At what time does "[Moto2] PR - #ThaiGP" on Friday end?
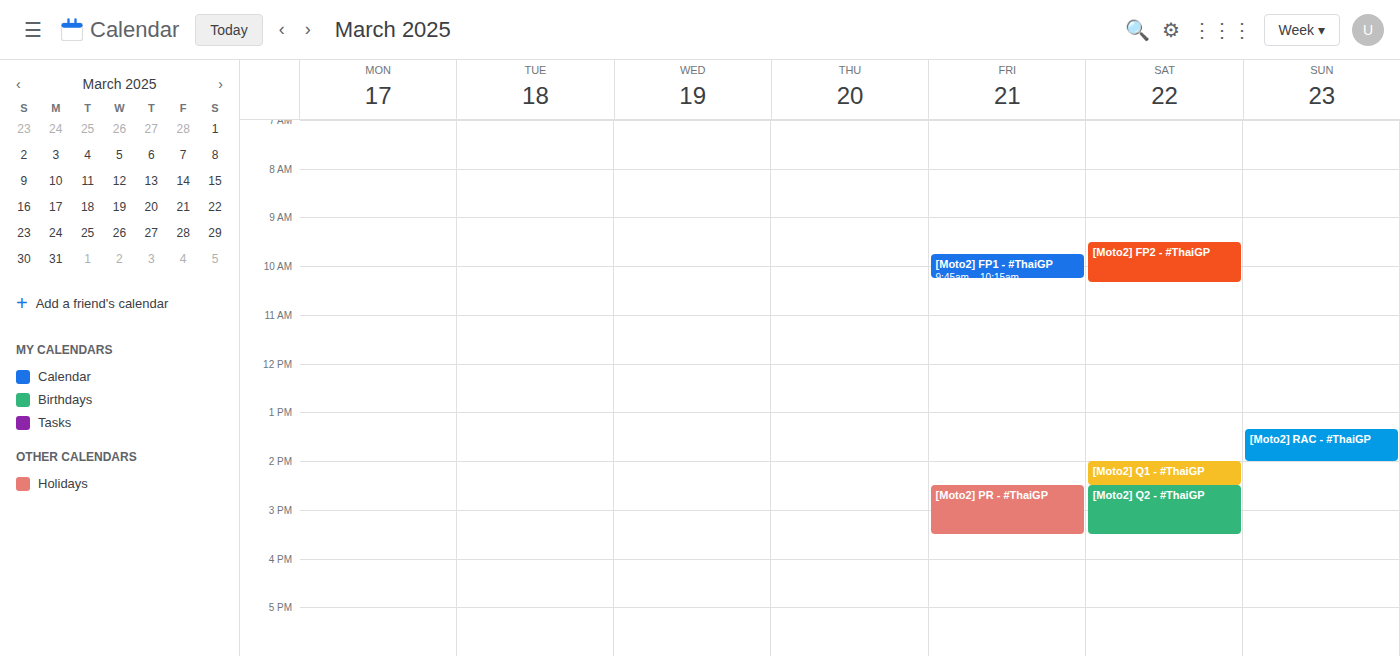
3:30 PM